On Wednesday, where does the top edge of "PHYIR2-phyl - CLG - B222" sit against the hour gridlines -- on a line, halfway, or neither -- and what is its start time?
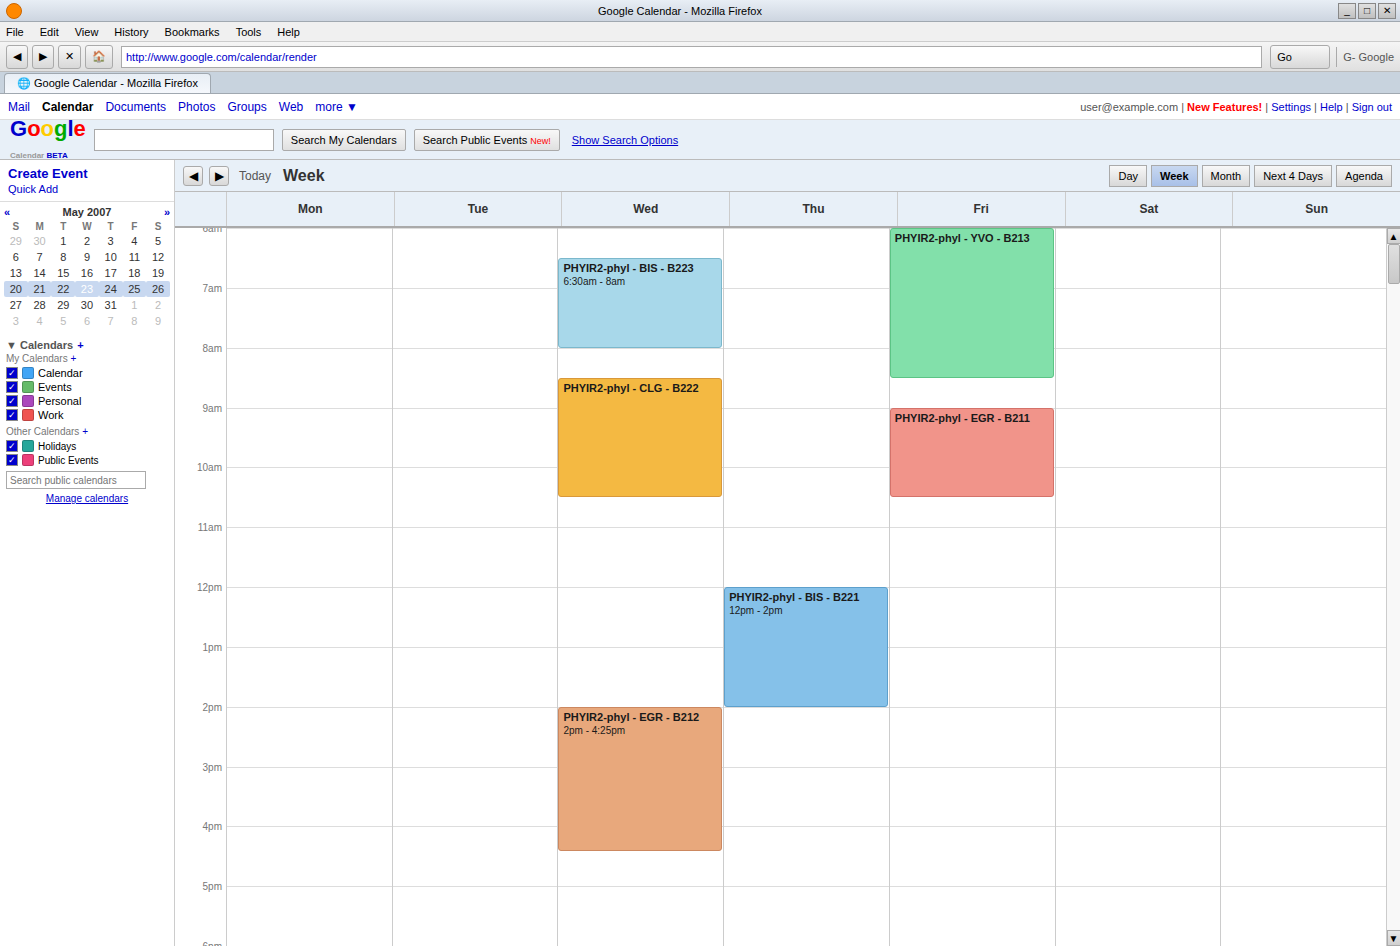
8:30 AM -- halfway between the 8 AM and 9 AM lines.